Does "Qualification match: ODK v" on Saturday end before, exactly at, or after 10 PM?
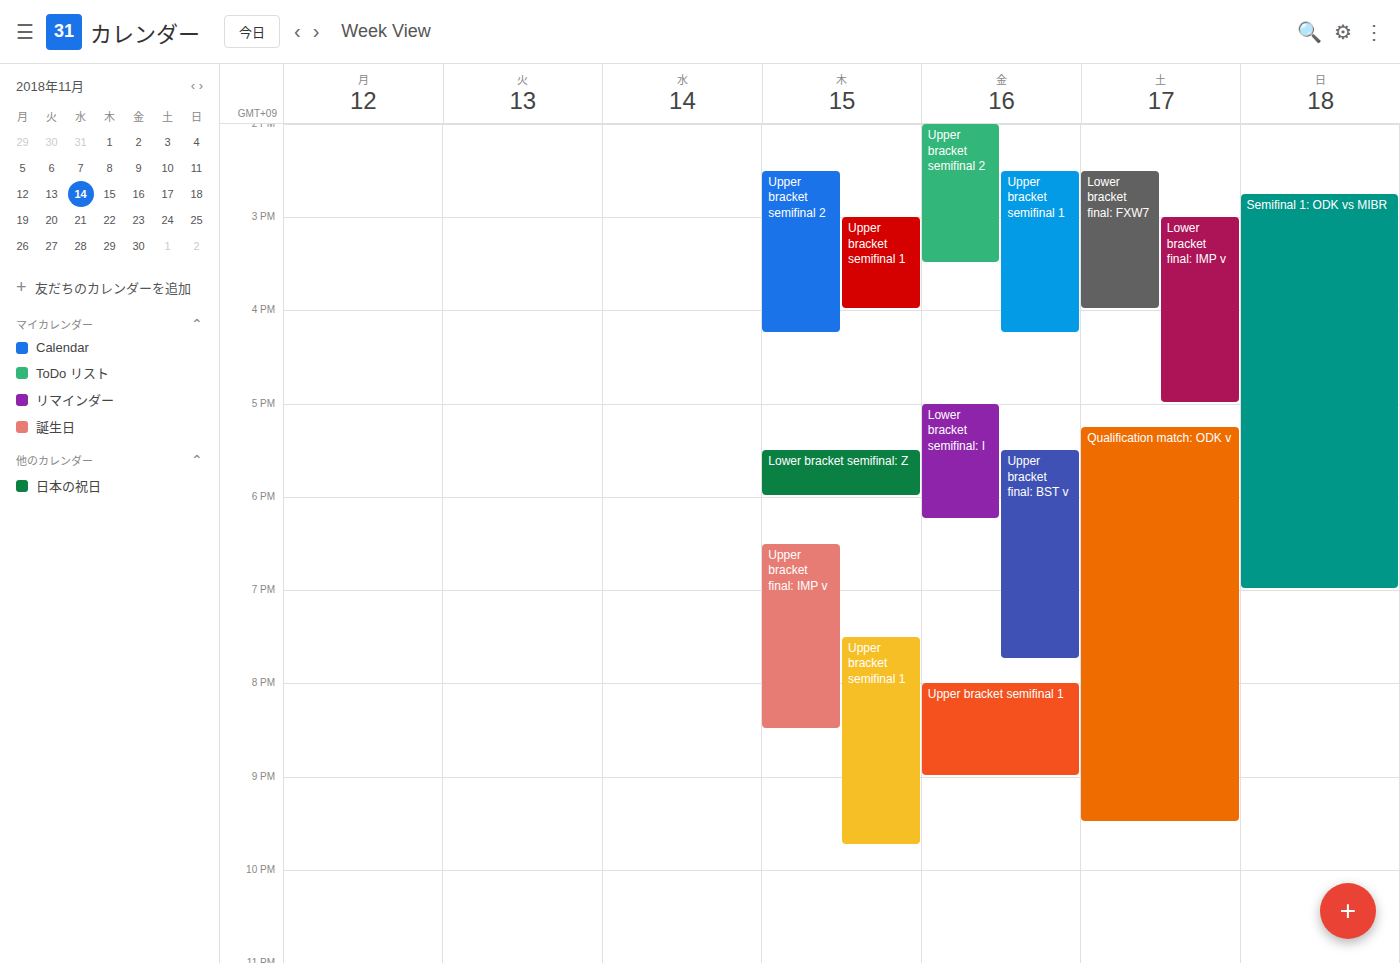
9:30 PM -- before 10 PM, 30 minutes above the 10 PM line.